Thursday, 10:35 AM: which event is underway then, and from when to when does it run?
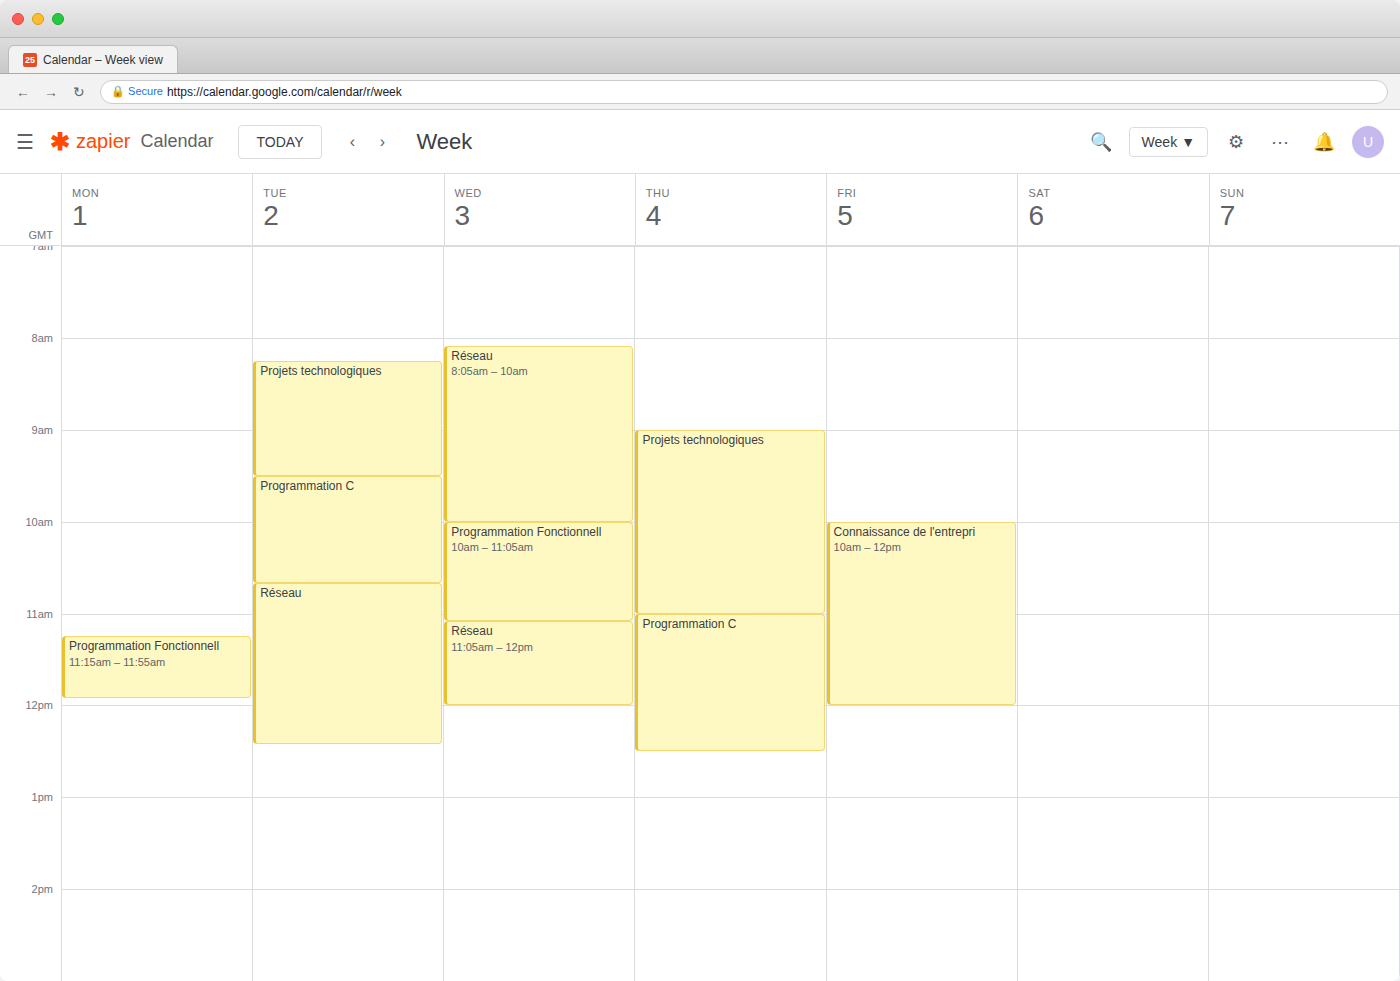
"Projets technologiques", 9:00 AM to 11:00 AM